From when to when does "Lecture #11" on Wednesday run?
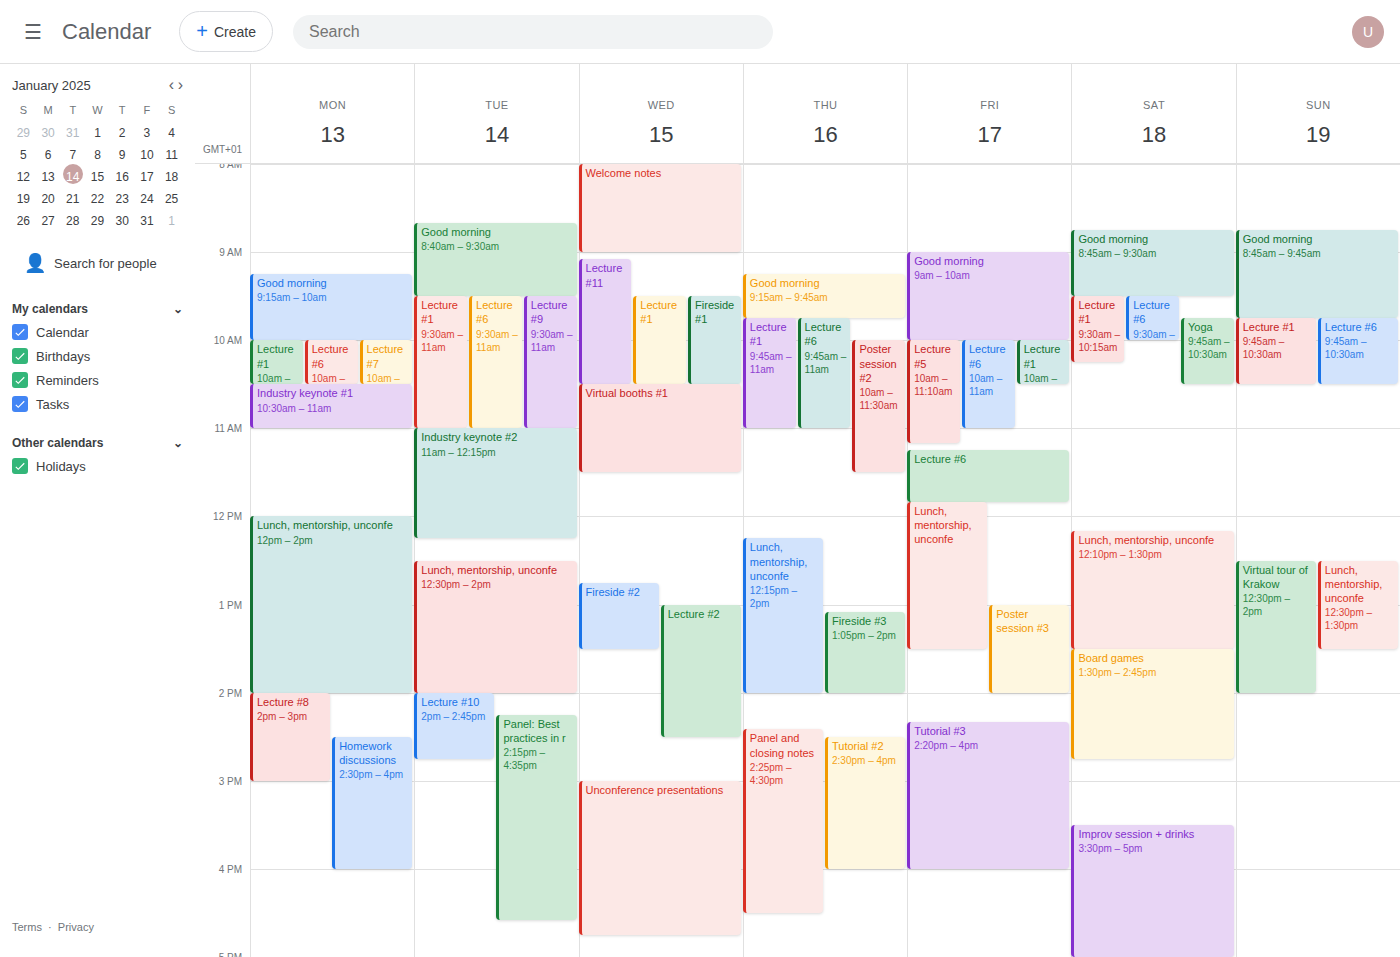
9:05 AM to 10:30 AM